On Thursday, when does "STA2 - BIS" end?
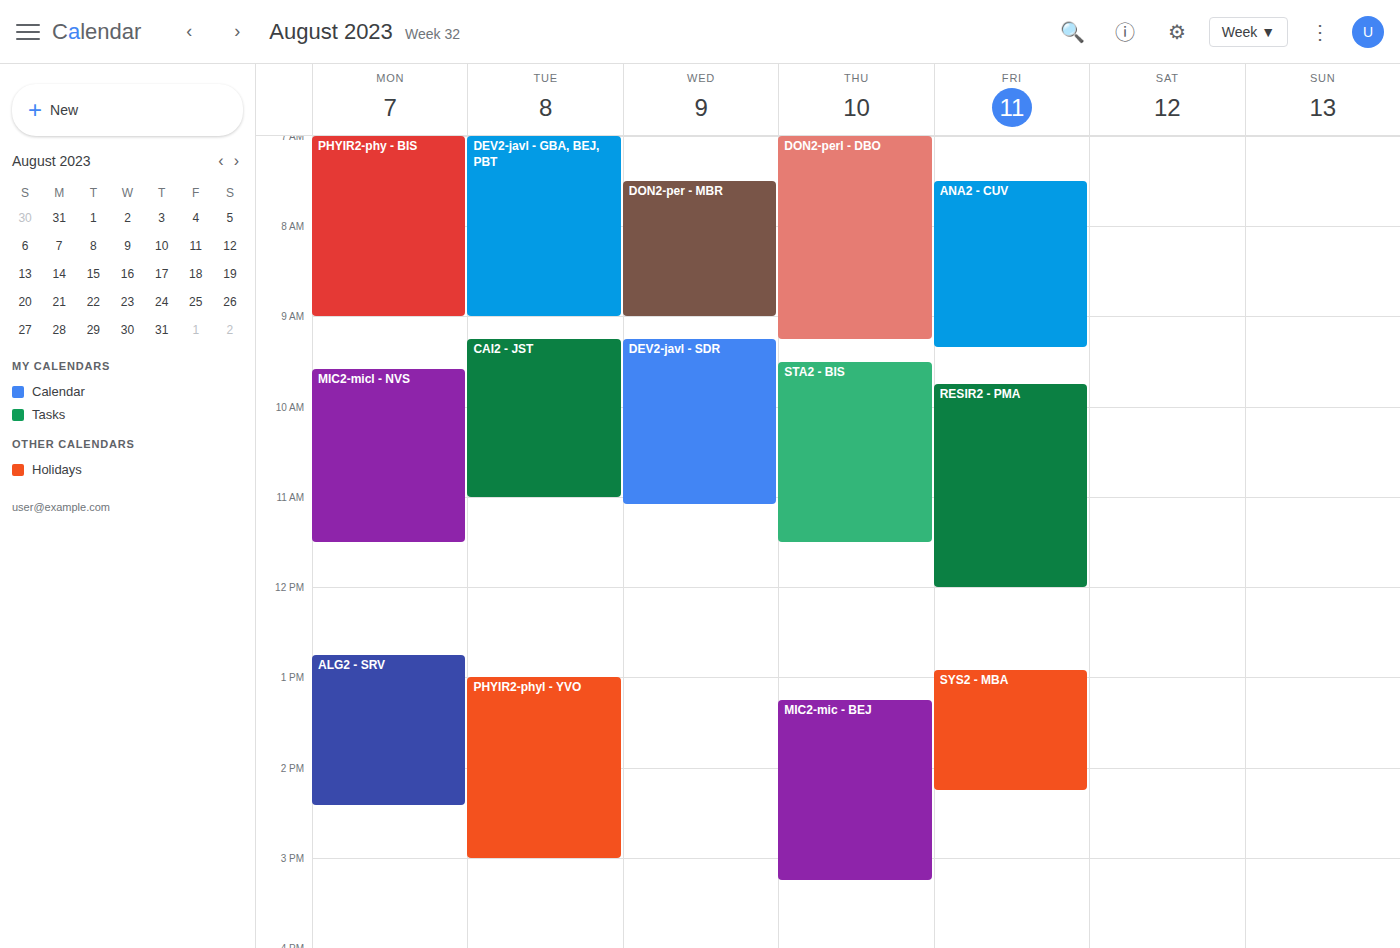
11:30